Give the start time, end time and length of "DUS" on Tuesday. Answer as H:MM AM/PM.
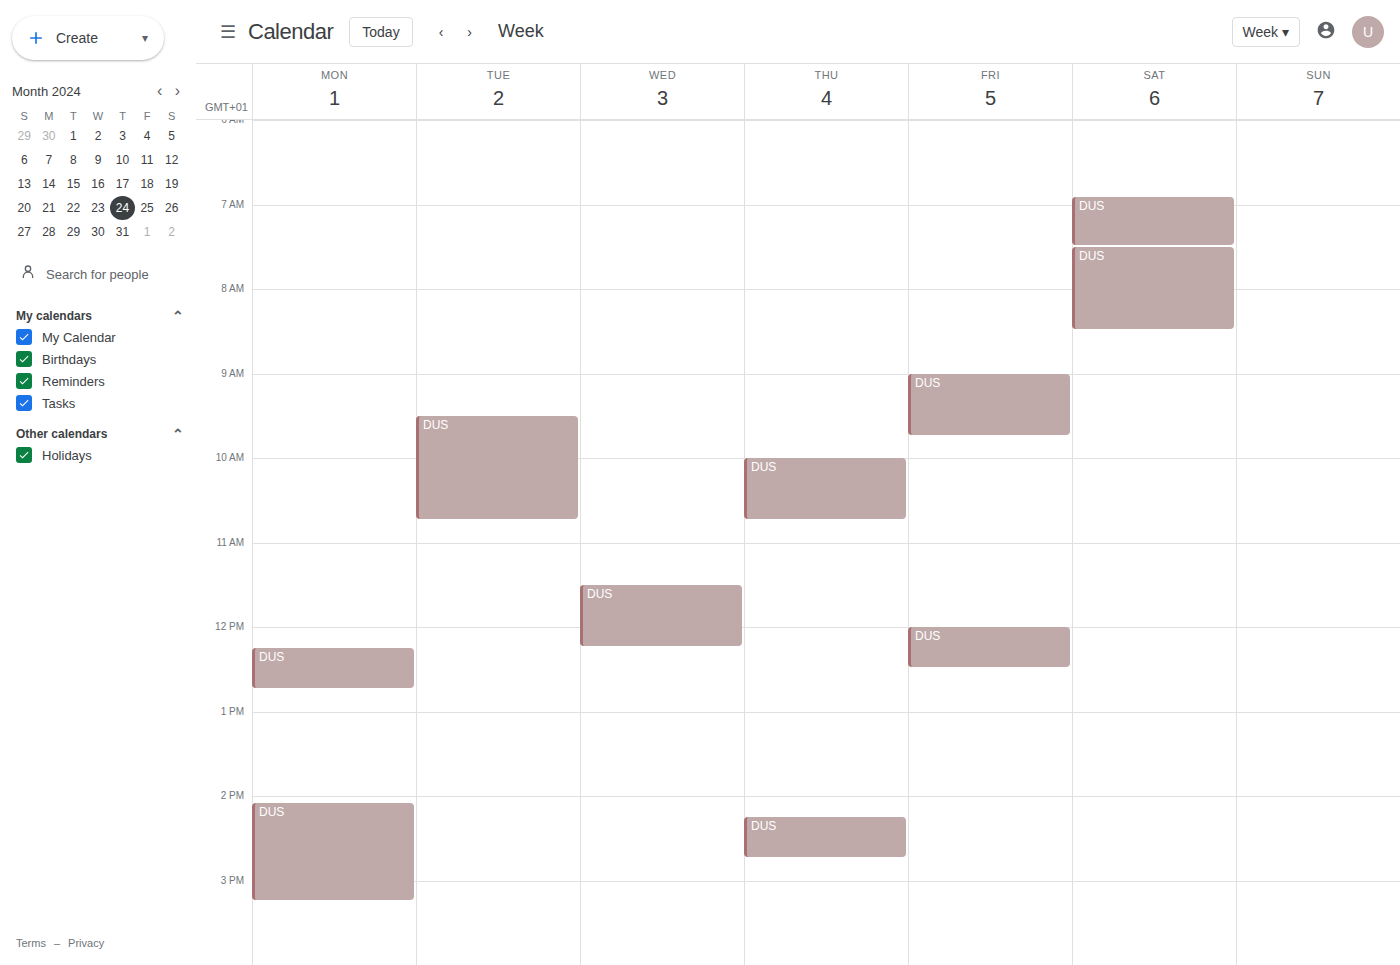
9:30 AM to 10:45 AM, 1 hour 15 minutes